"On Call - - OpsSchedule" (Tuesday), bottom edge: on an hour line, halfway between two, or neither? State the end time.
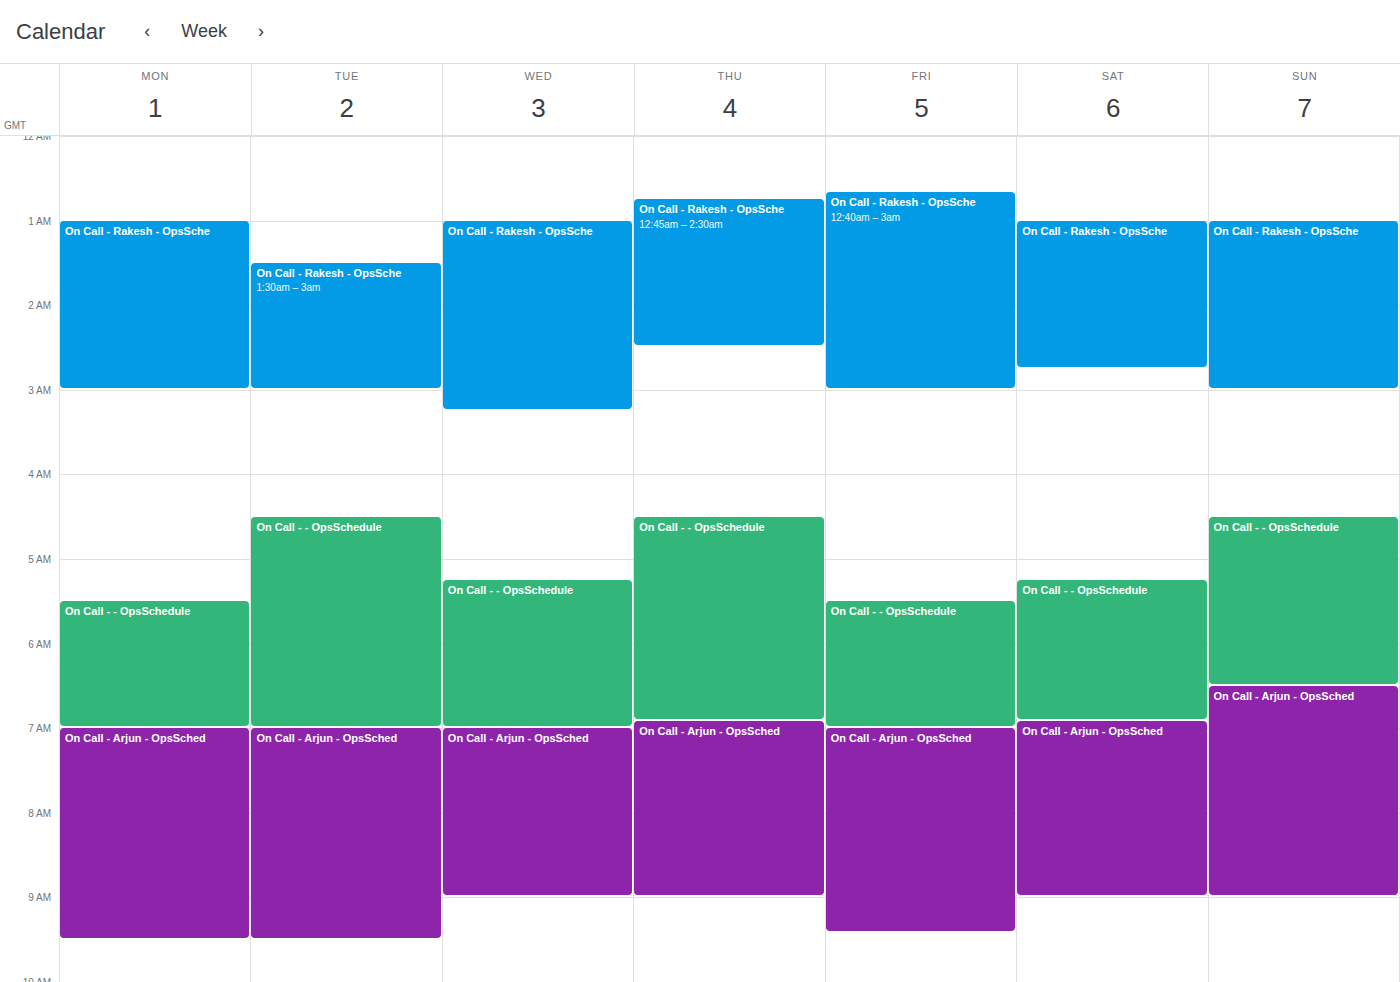
7:00 AM -- exactly on the 7 AM line.